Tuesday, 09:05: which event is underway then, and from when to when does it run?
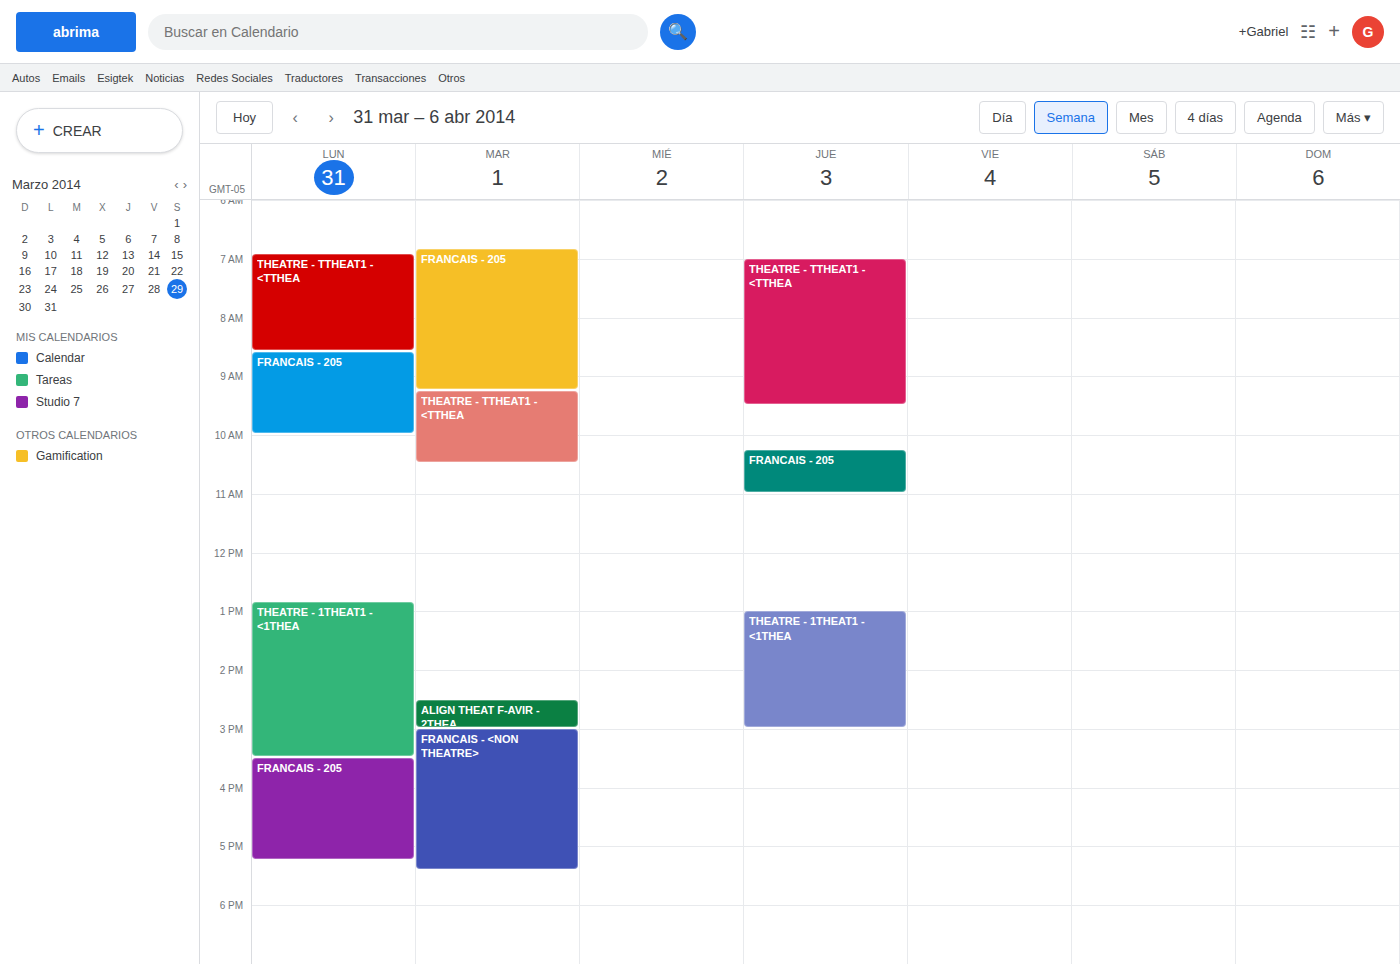
"FRANCAIS - 205", 06:50 to 09:15